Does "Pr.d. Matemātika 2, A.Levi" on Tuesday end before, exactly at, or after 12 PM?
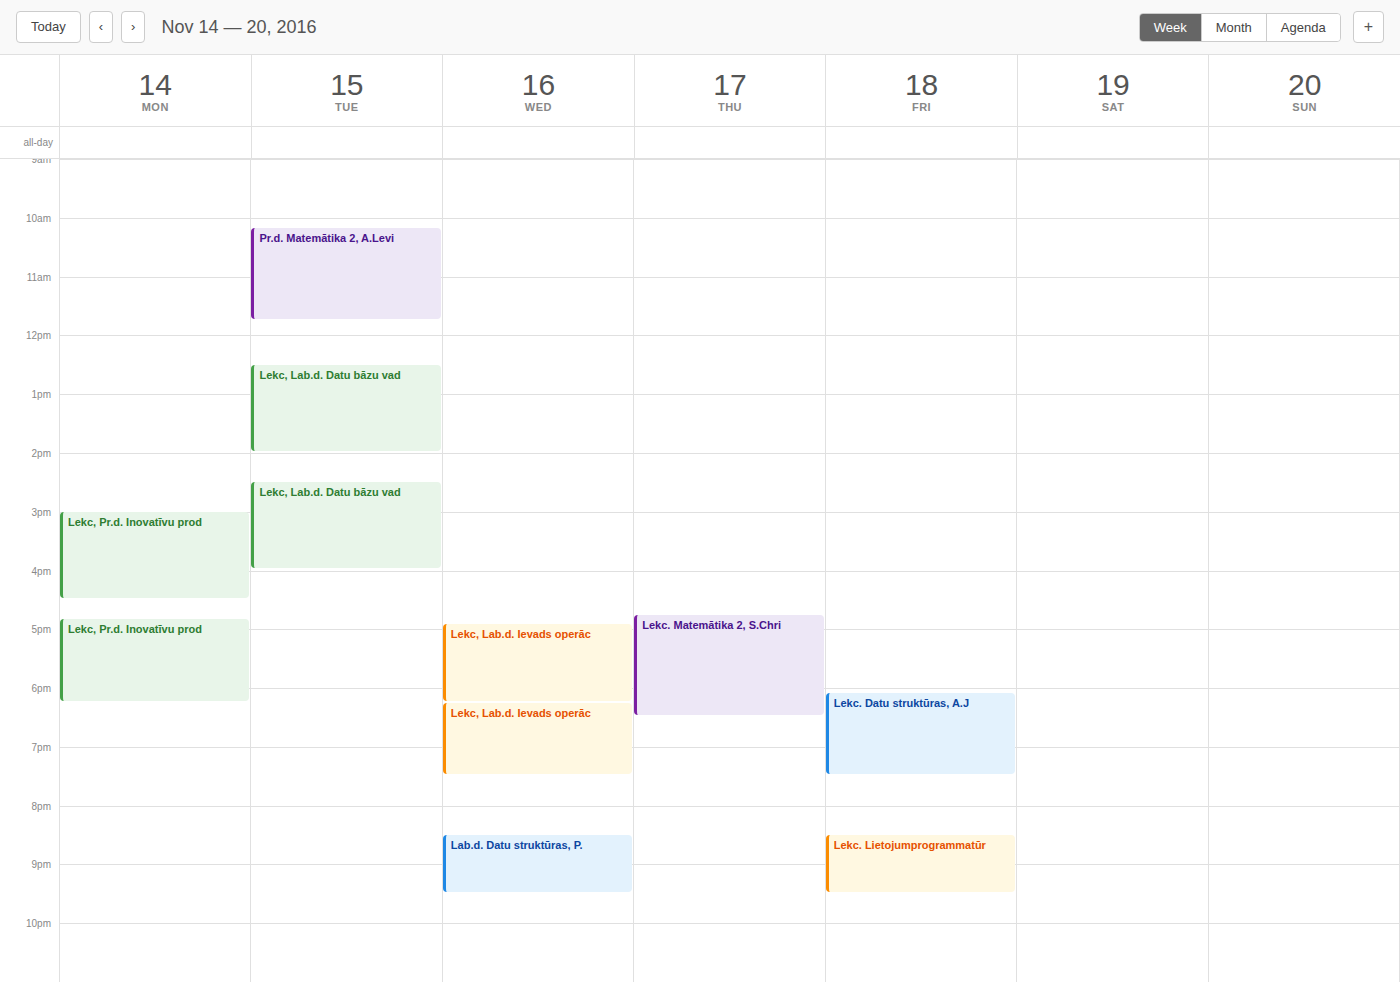
11:45 AM -- before 12 PM, 15 minutes above the 12 PM line.